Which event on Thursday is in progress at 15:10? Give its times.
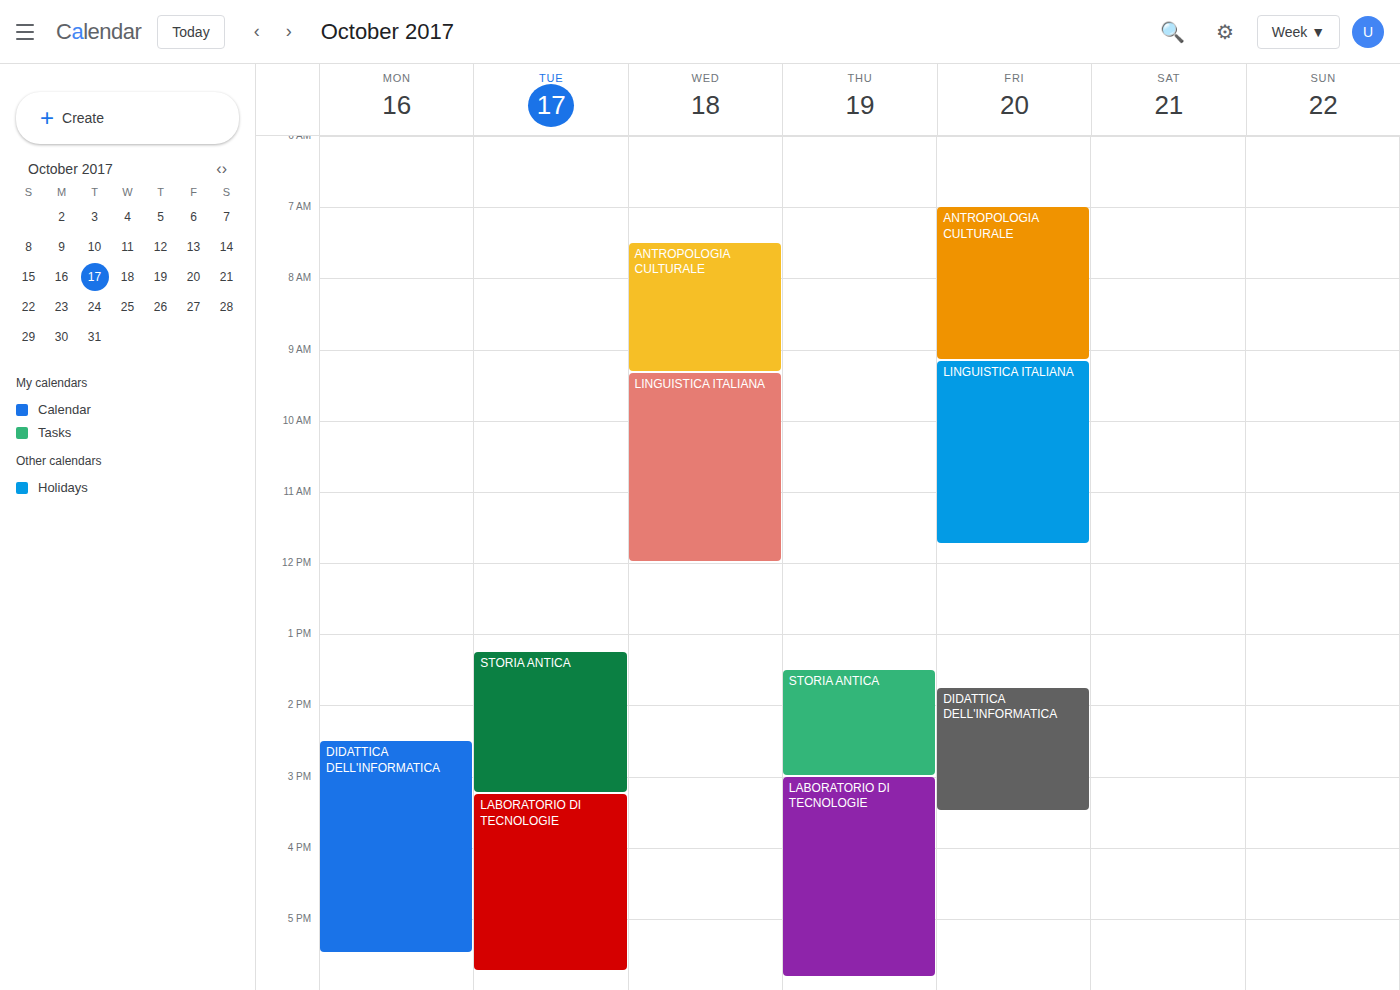
"LABORATORIO DI TECNOLOGIE", 15:00 to 17:50